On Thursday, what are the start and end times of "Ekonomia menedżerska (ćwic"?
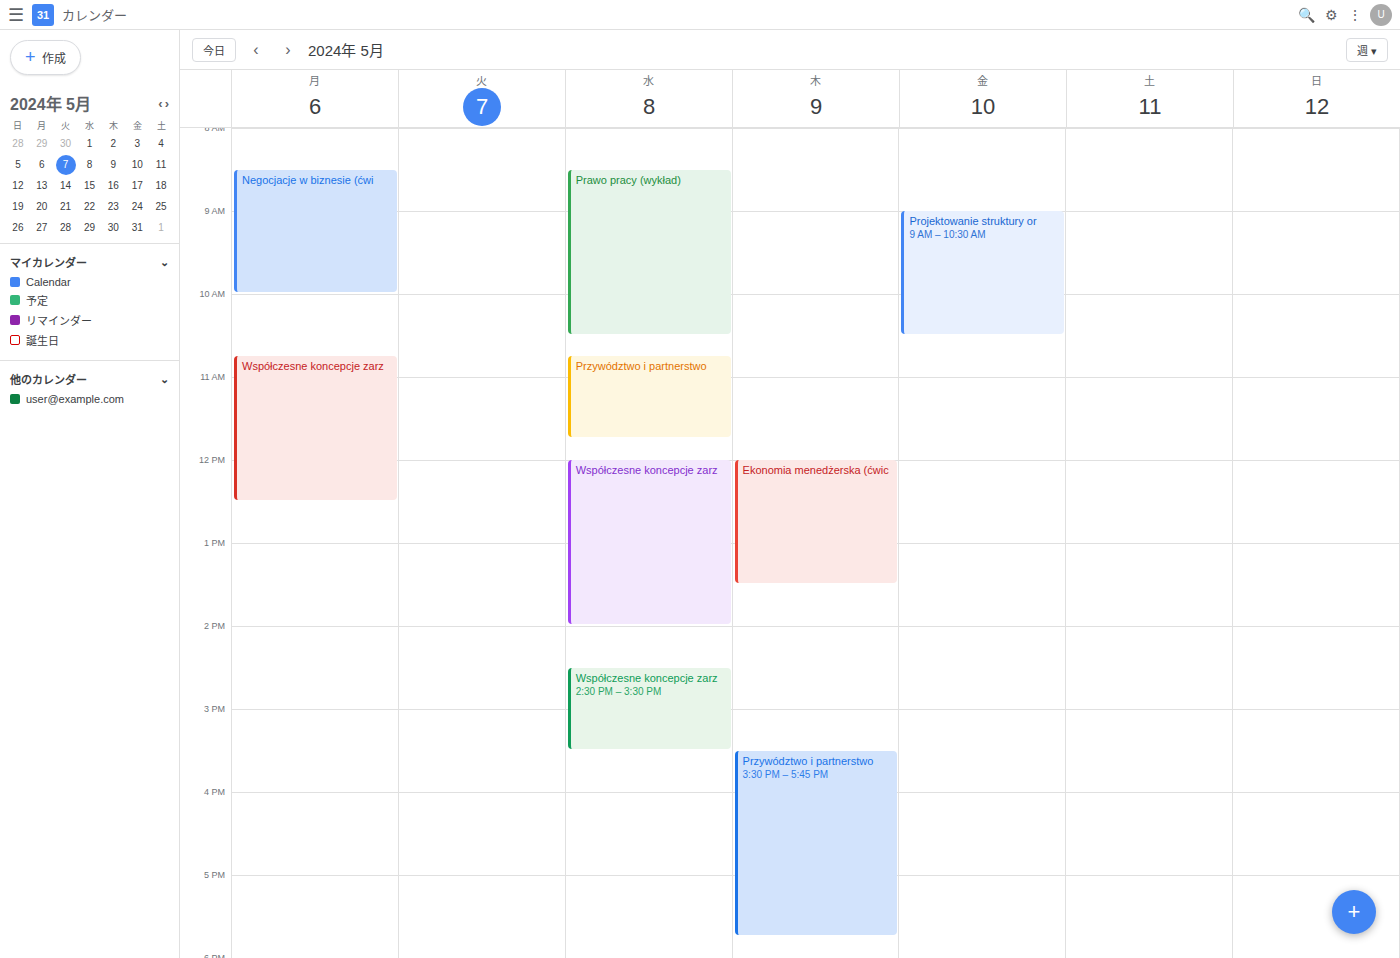
12:00 to 13:30